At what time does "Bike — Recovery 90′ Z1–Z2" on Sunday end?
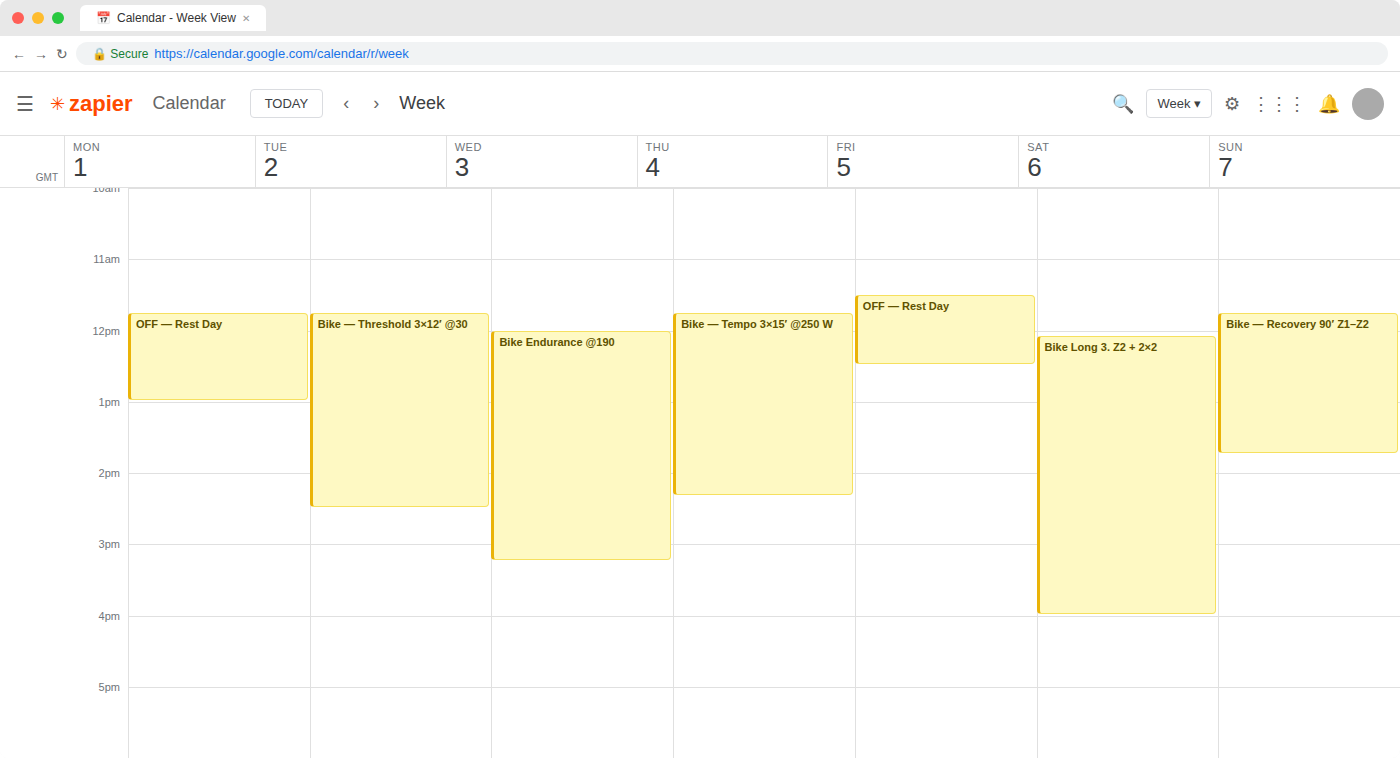
1:45 PM